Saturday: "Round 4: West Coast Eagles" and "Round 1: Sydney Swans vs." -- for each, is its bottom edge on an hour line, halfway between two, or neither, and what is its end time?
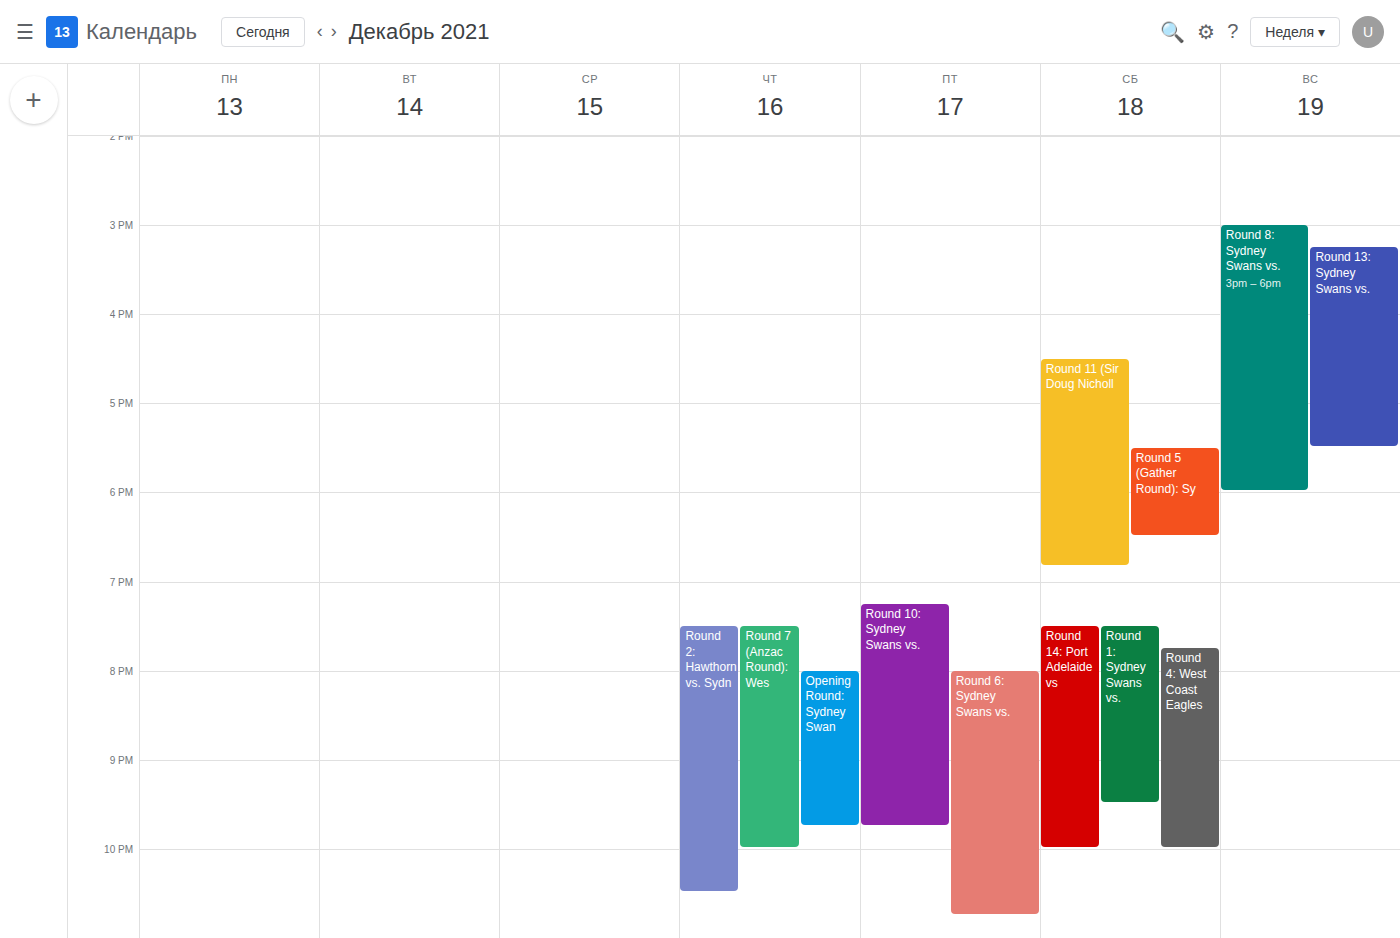
"Round 4: West Coast Eagles": 10:00 PM, exactly on the 10 PM line. "Round 1: Sydney Swans vs.": 9:30 PM, halfway between the 9 PM and 10 PM lines.